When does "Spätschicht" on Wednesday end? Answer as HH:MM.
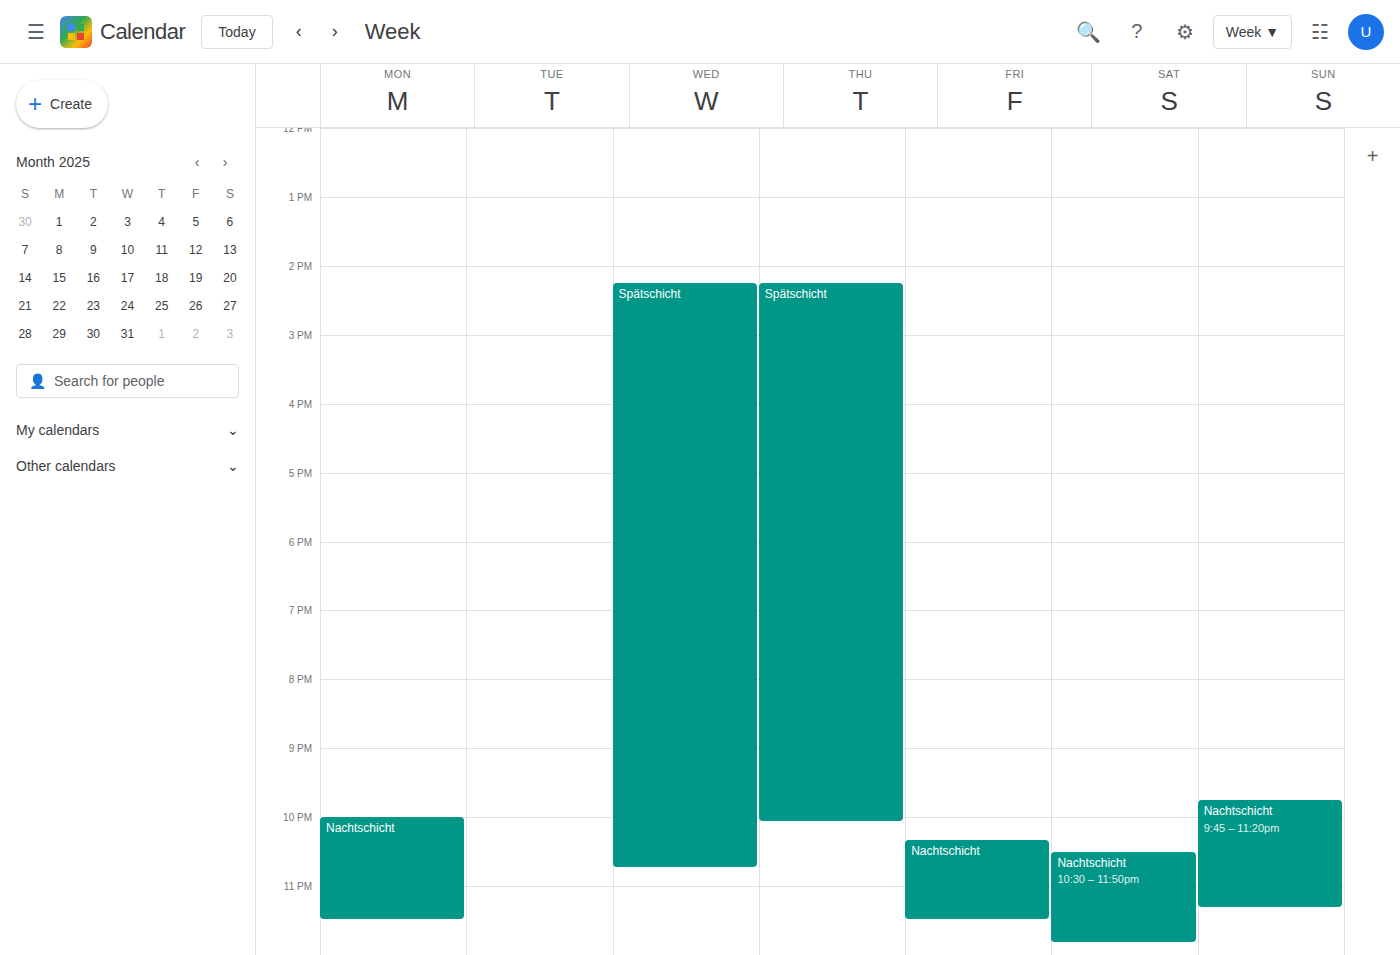
22:45